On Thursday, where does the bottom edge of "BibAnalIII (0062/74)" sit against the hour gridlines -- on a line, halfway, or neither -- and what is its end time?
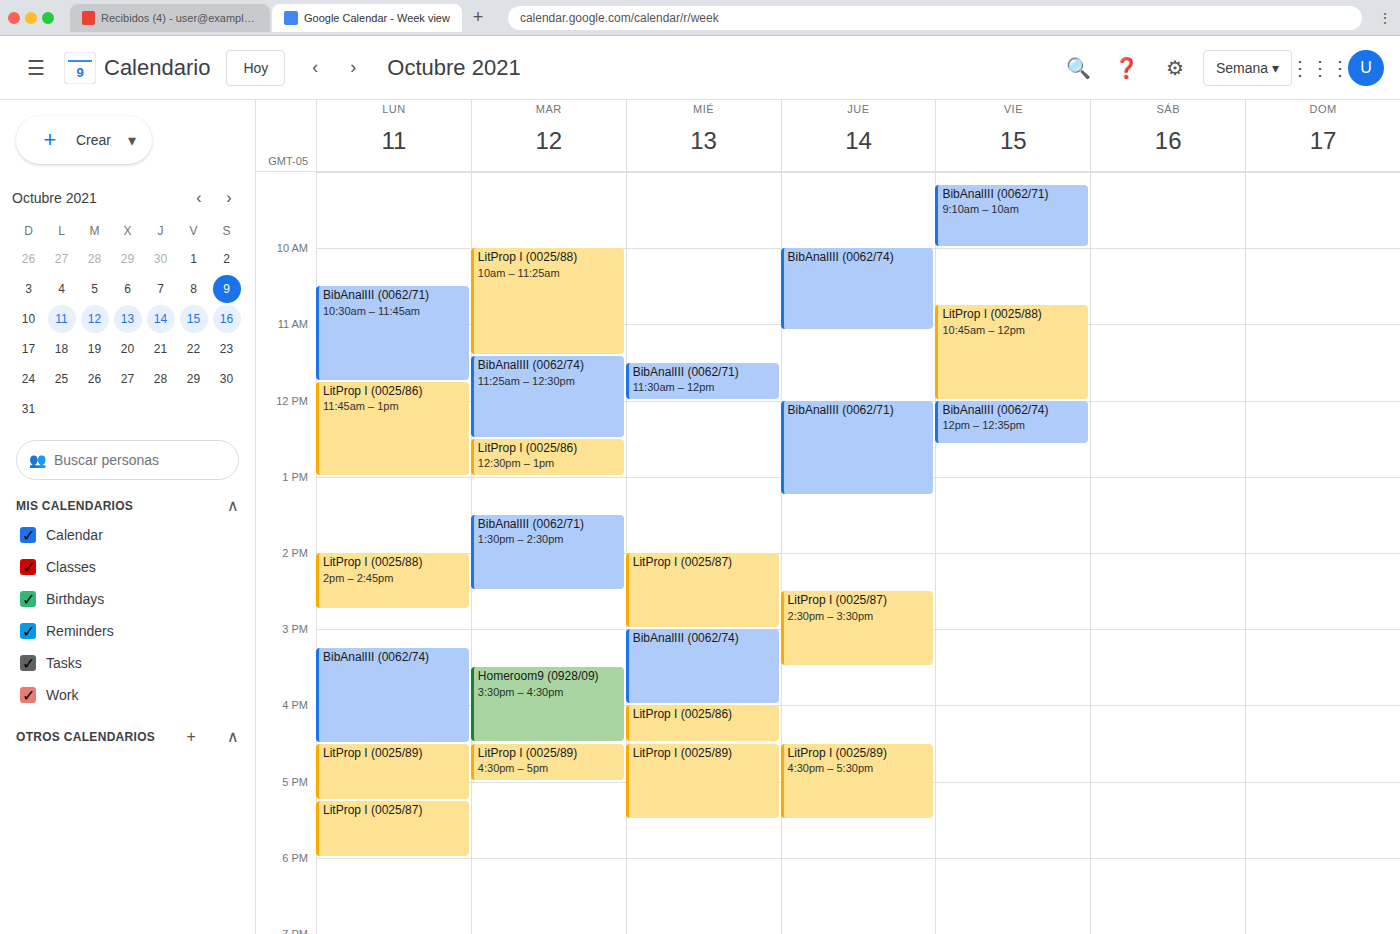
11:05 AM -- neither: 5 minutes below the 11 AM line and 55 minutes above the 12 PM line.